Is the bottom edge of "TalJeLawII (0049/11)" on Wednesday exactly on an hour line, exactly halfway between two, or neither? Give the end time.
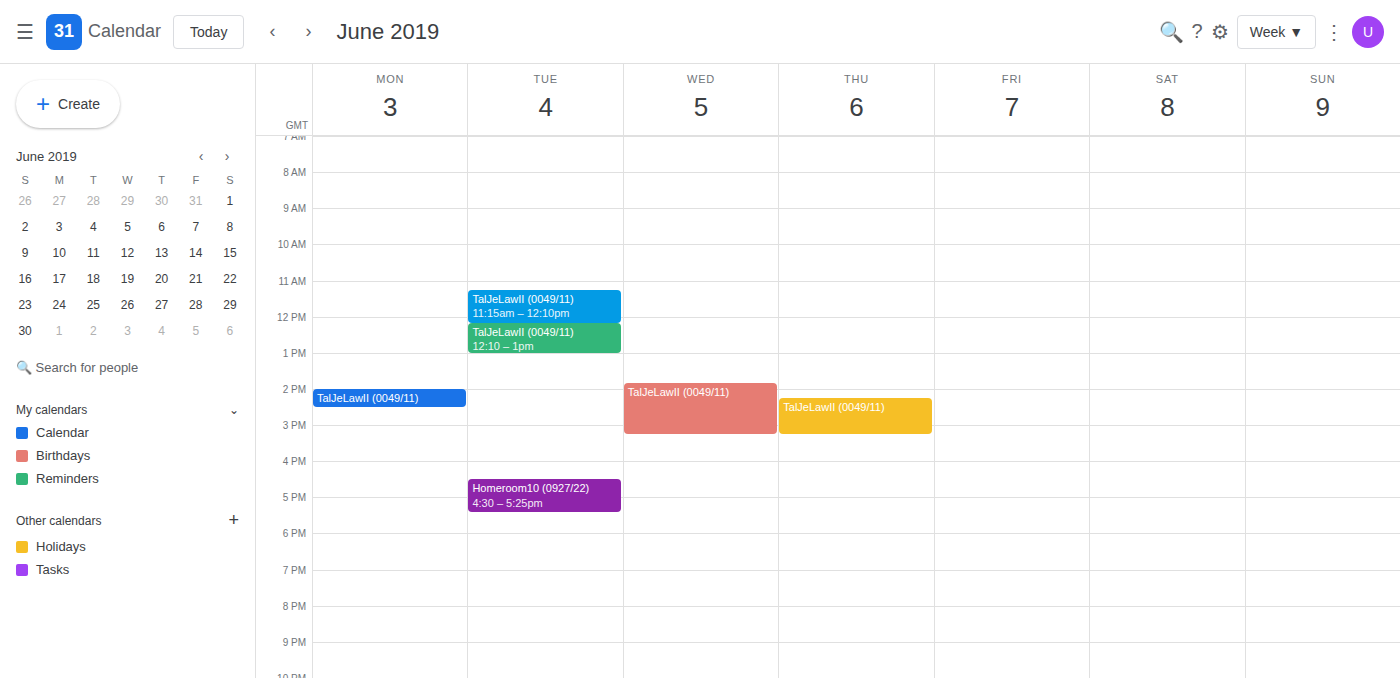
3:15 PM -- neither: a quarter of the way from the 3 PM line to the 4 PM line.